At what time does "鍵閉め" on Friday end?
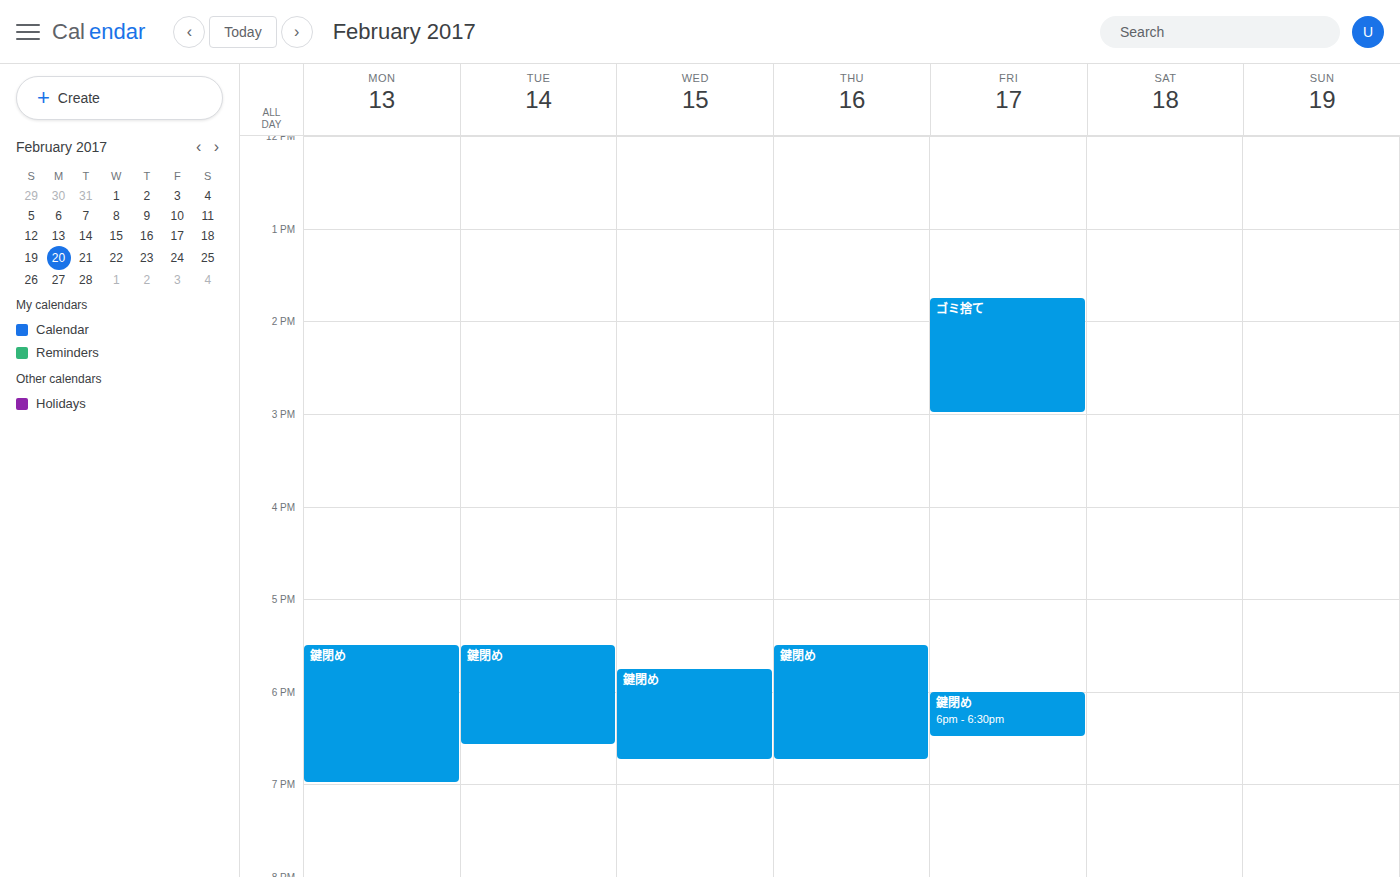
6:30 PM